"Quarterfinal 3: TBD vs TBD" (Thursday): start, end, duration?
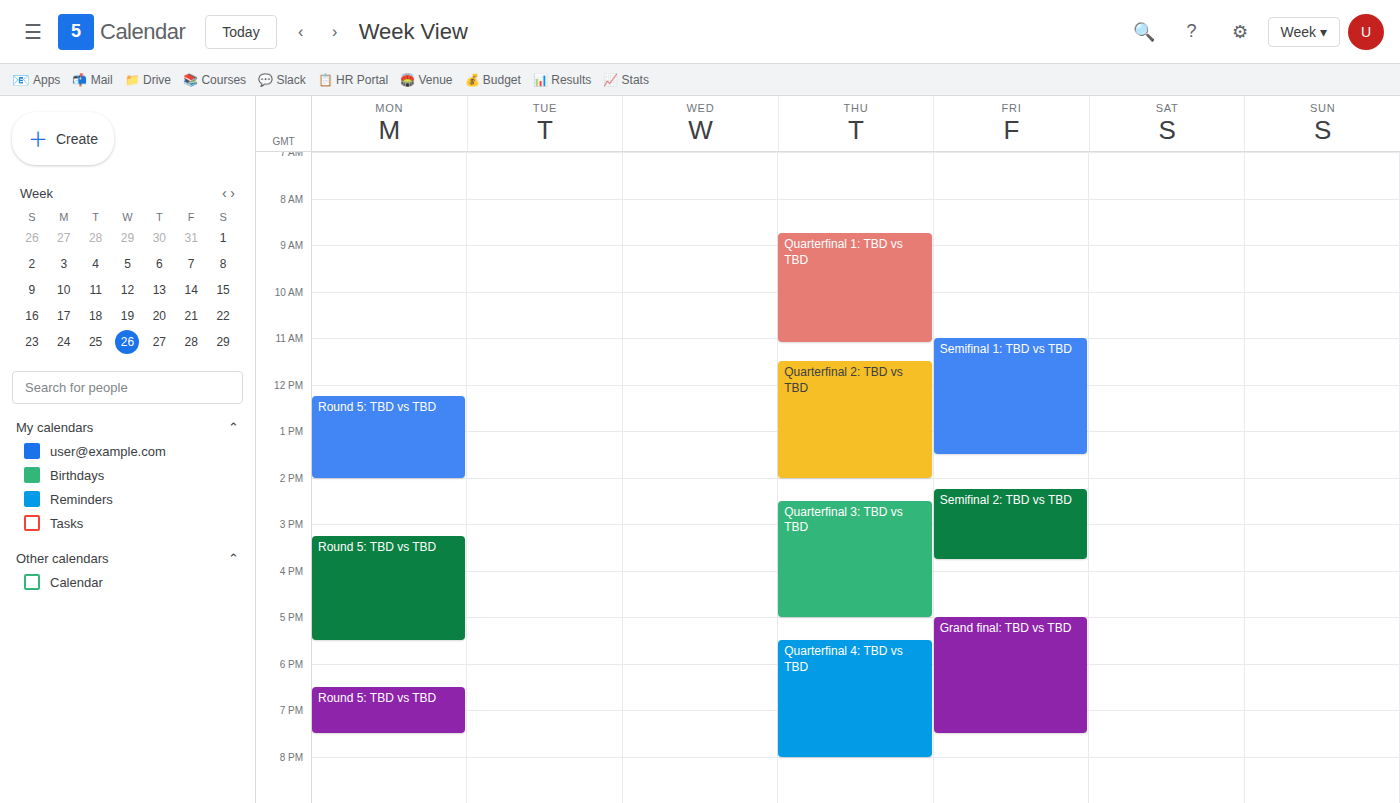
2:30 PM to 5:00 PM, 2 hours 30 minutes